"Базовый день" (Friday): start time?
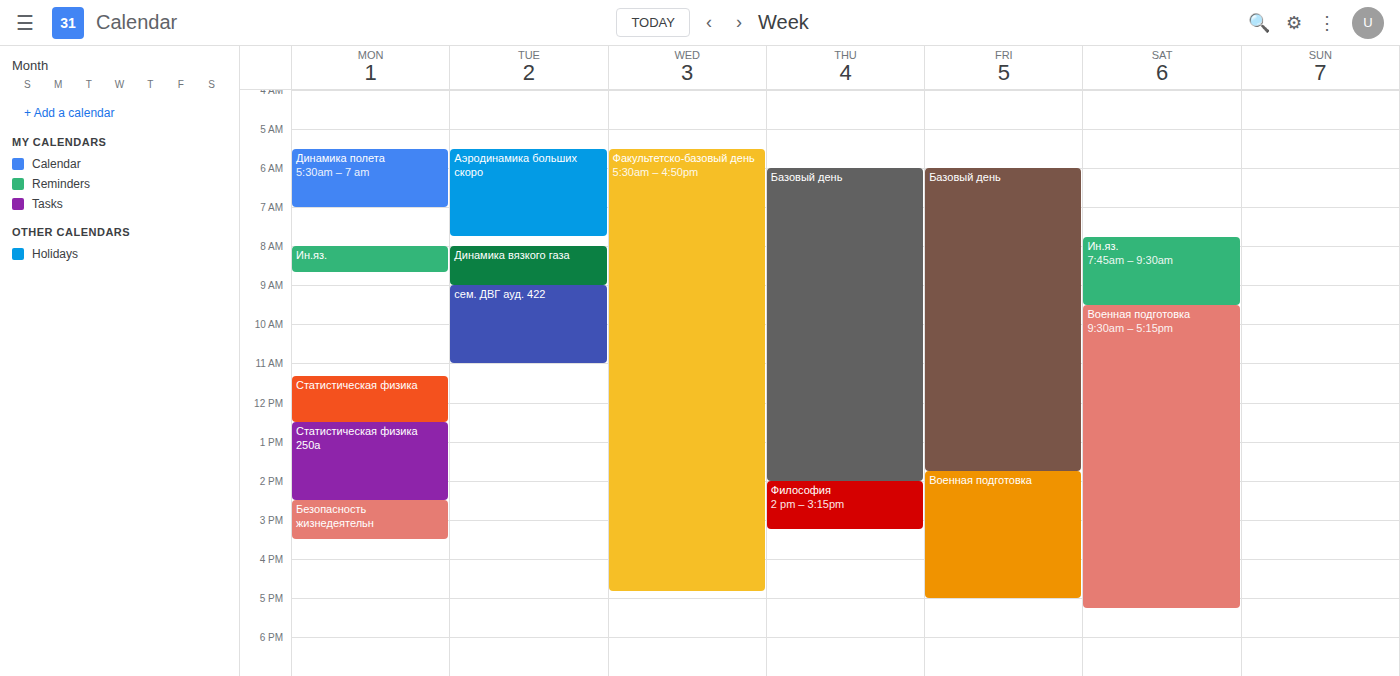
6:00 AM